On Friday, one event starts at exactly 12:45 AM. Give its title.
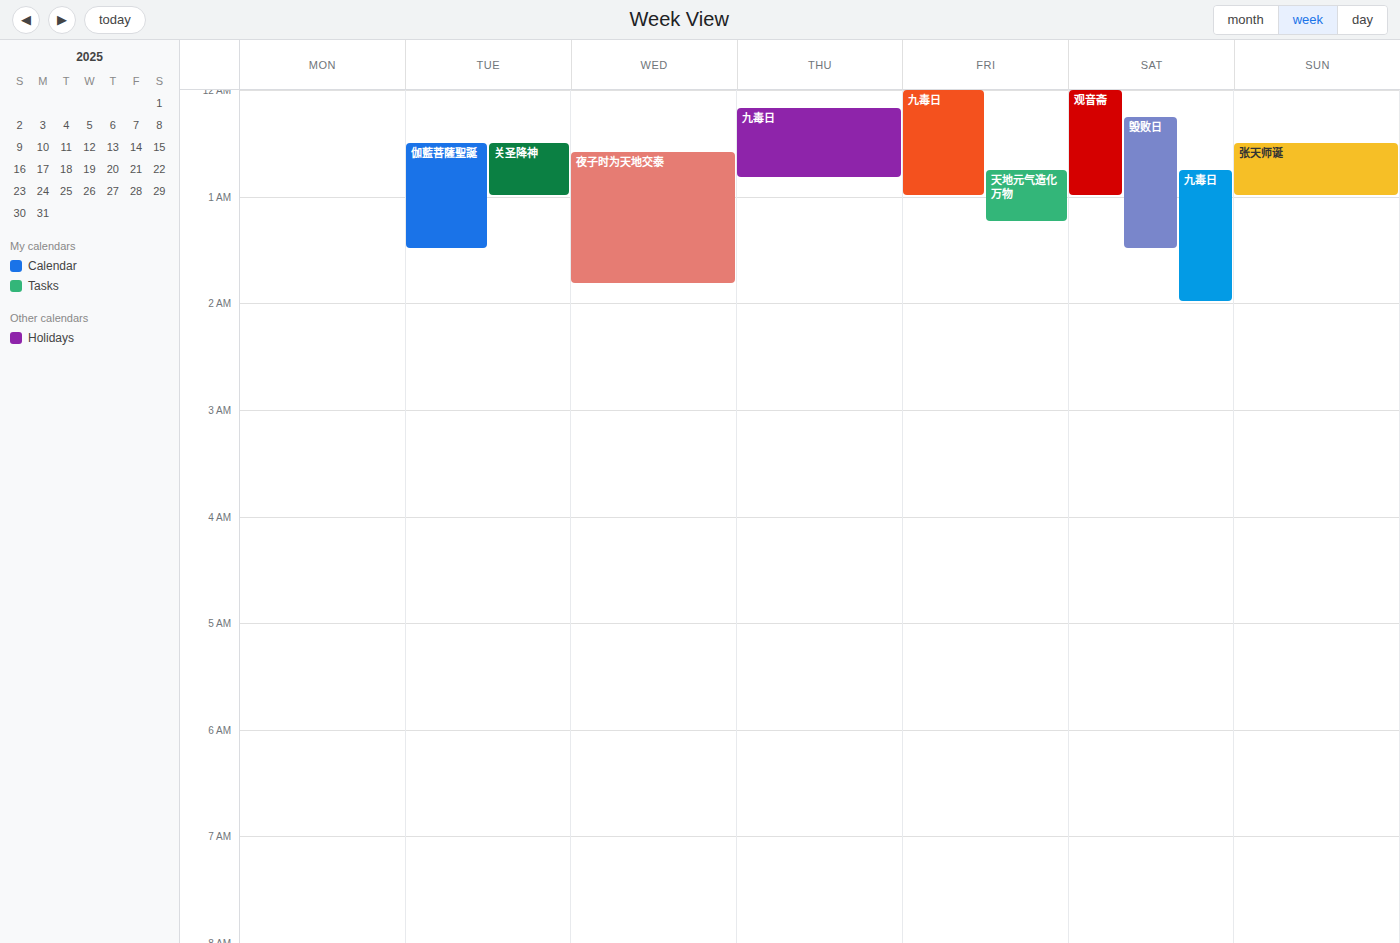
"天地元气造化万物"